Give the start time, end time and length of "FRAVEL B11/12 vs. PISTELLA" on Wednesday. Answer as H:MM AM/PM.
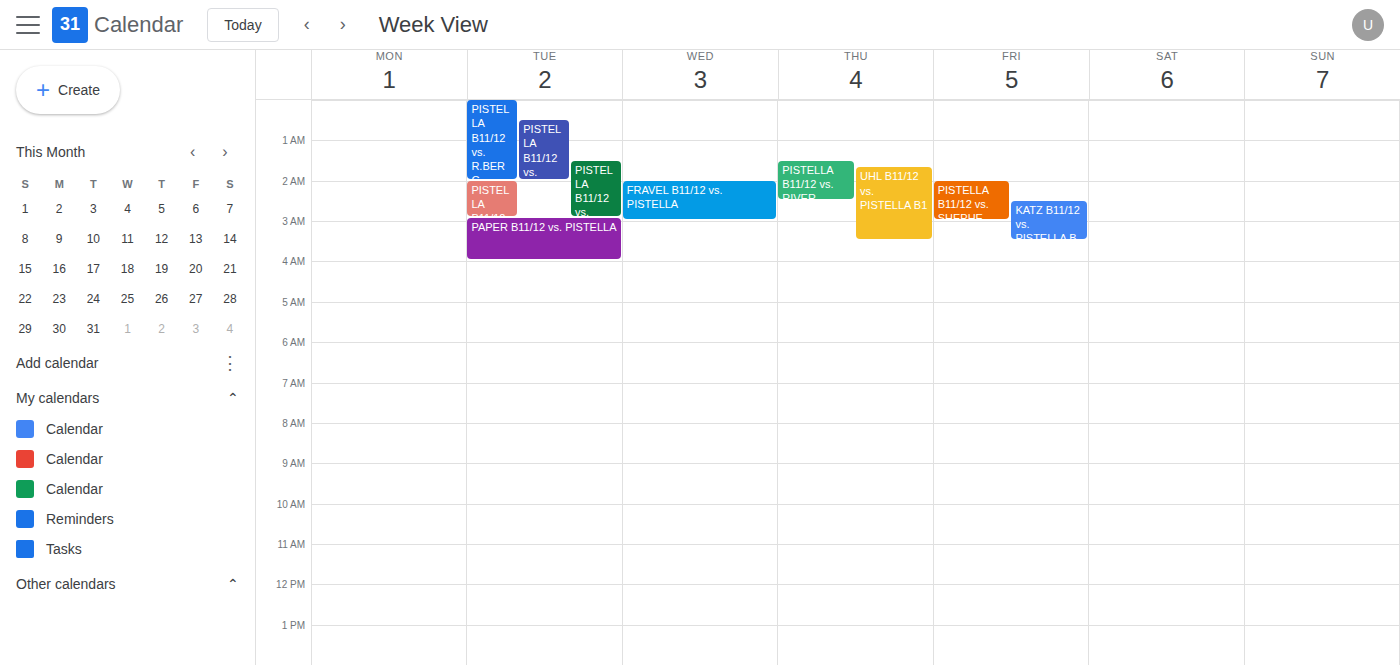
2:00 AM to 3:00 AM, 1 hour